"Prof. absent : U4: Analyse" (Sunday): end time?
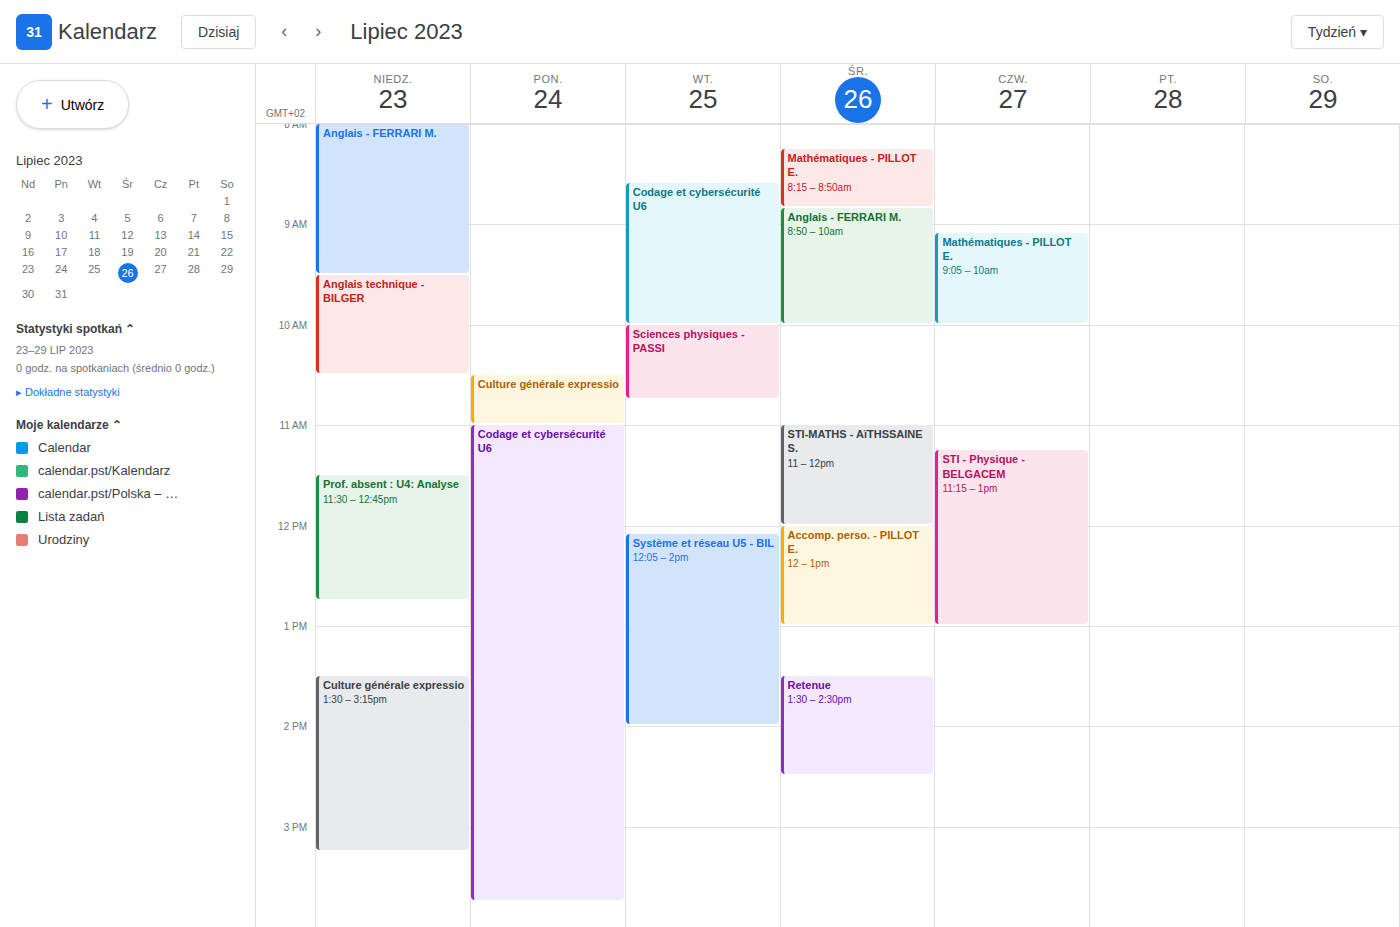
12:45 PM